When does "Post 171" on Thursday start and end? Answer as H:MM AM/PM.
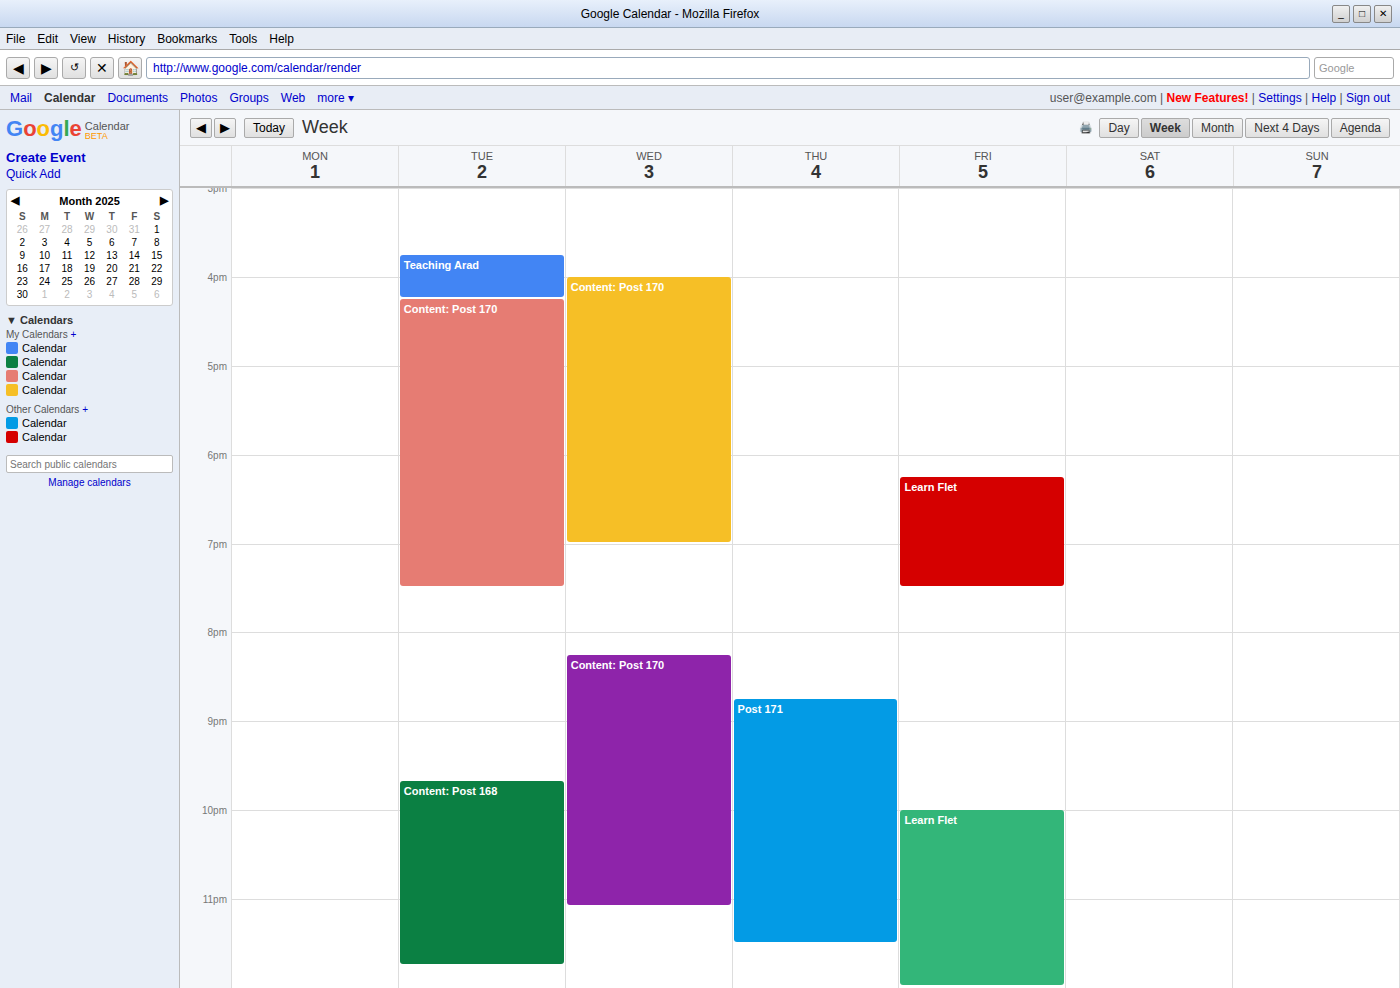
8:45 PM to 11:30 PM